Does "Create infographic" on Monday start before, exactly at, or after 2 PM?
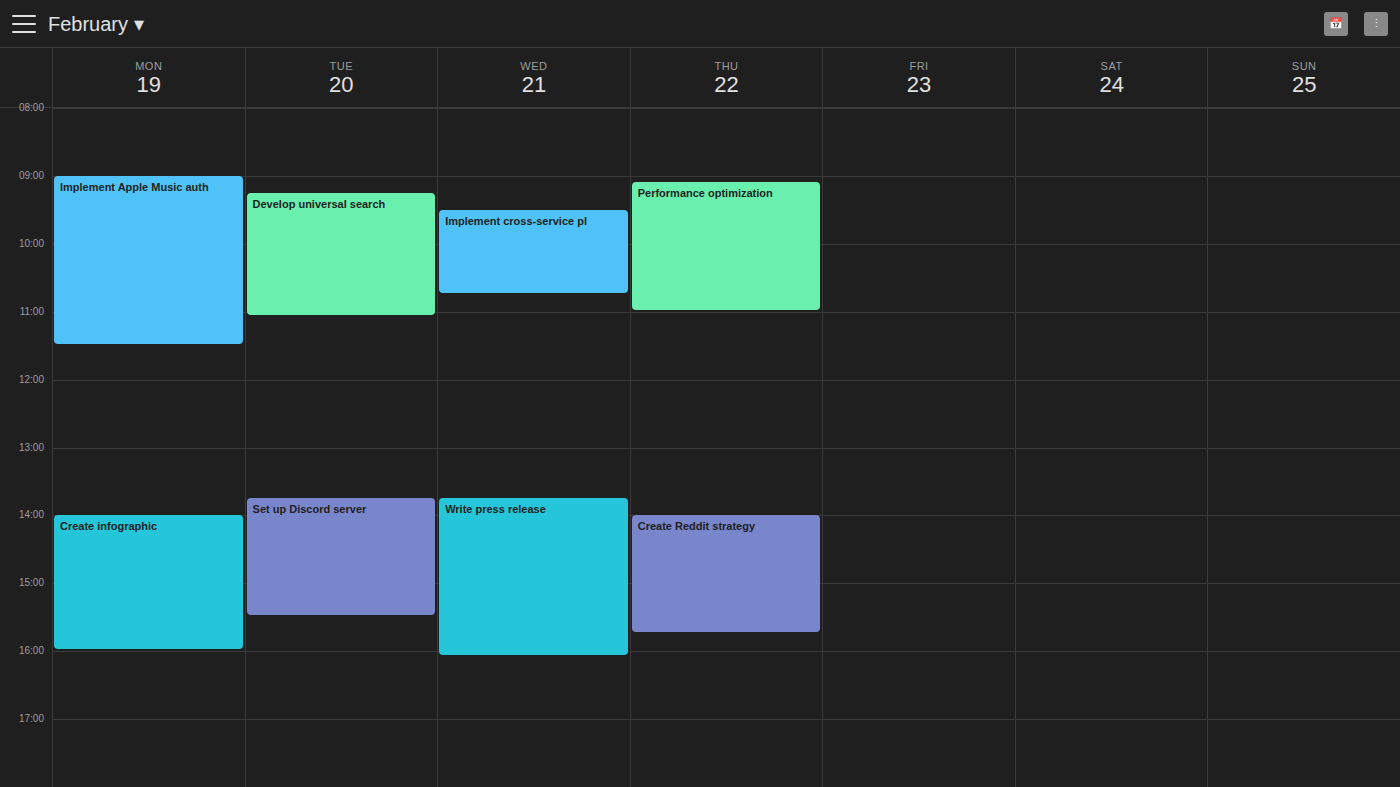
2:00 PM -- exactly at 2 PM, on the 2 PM line.